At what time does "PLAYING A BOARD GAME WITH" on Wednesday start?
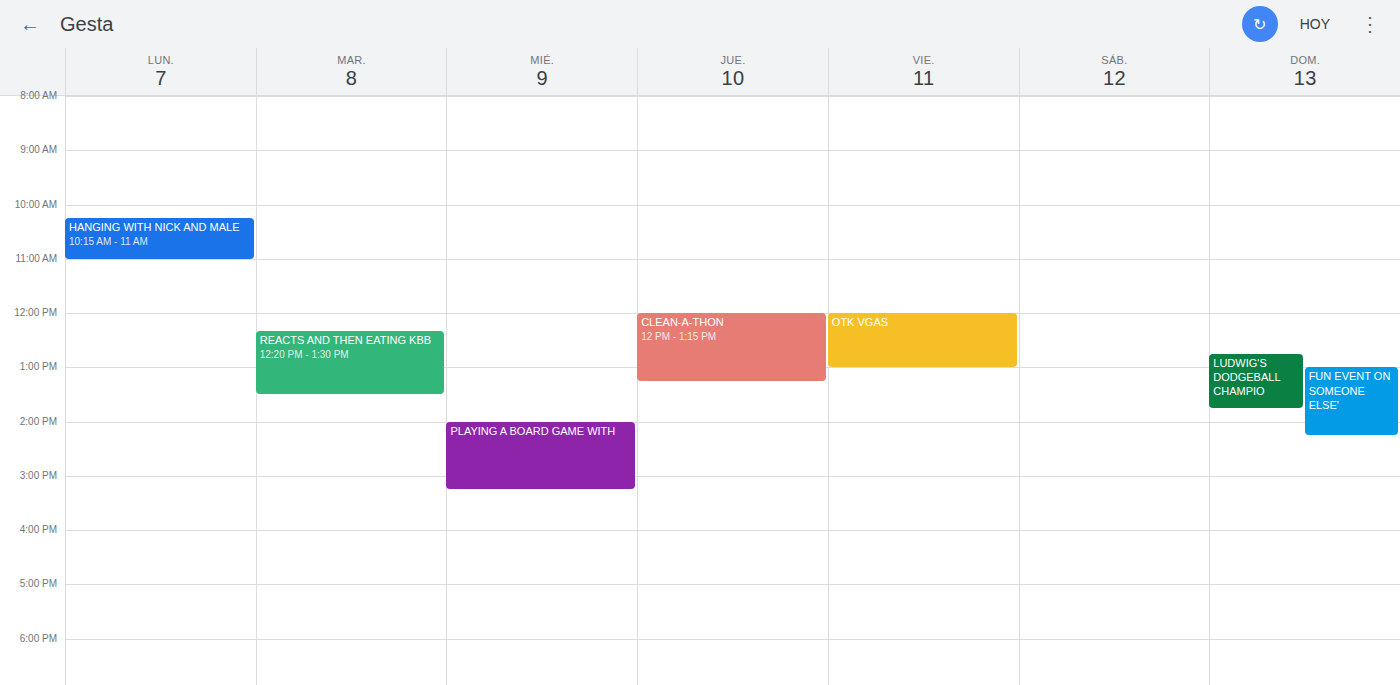
2:00 PM